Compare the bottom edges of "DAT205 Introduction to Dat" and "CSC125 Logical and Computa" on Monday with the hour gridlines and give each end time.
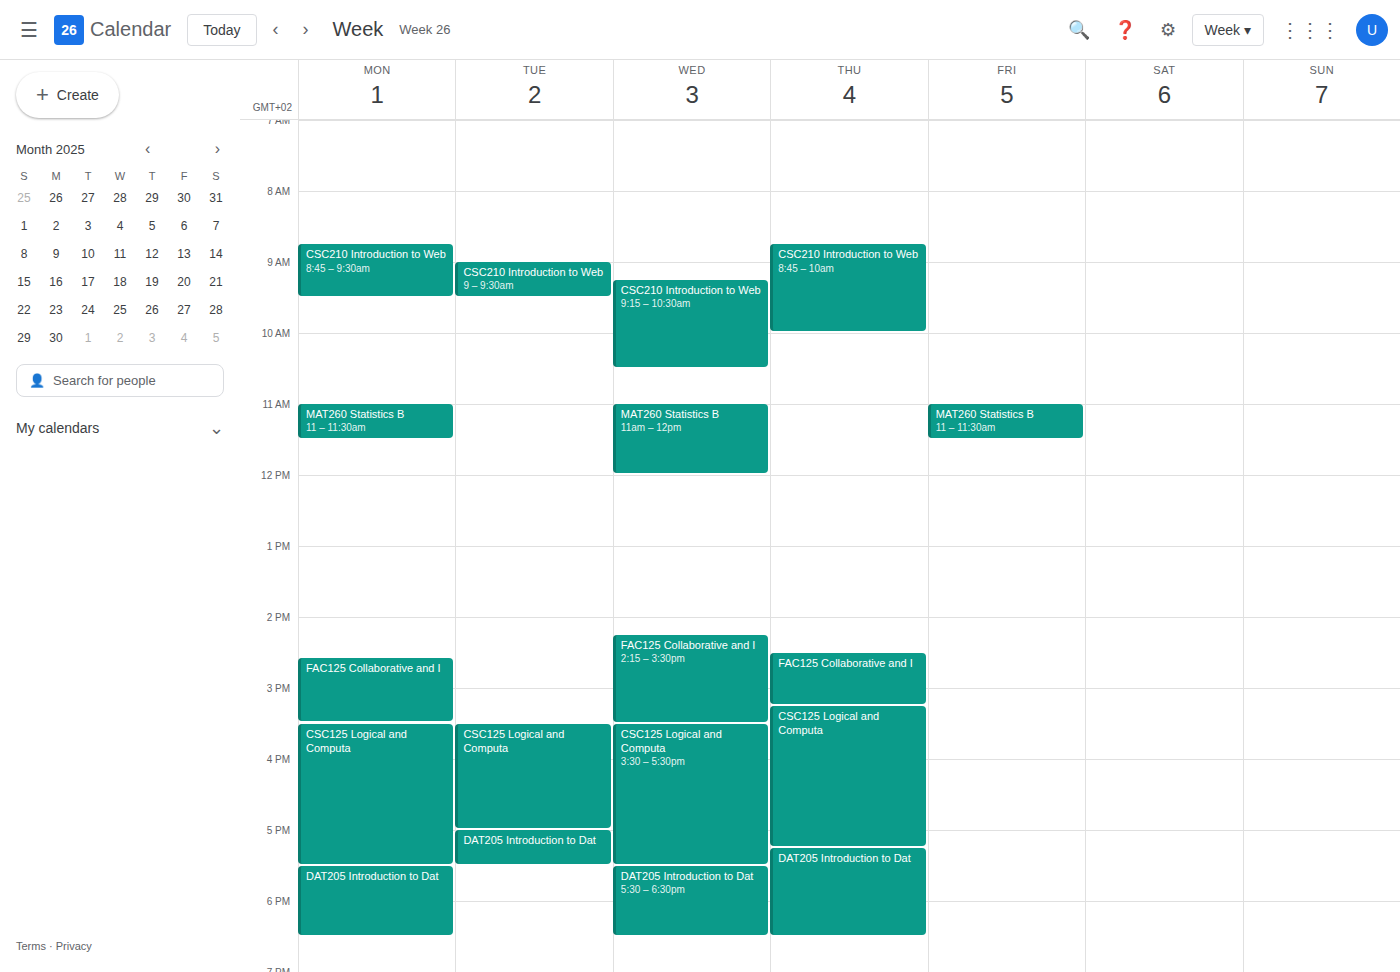
"DAT205 Introduction to Dat": 6:30 PM, halfway between the 6 PM and 7 PM lines. "CSC125 Logical and Computa": 5:30 PM, halfway between the 5 PM and 6 PM lines.